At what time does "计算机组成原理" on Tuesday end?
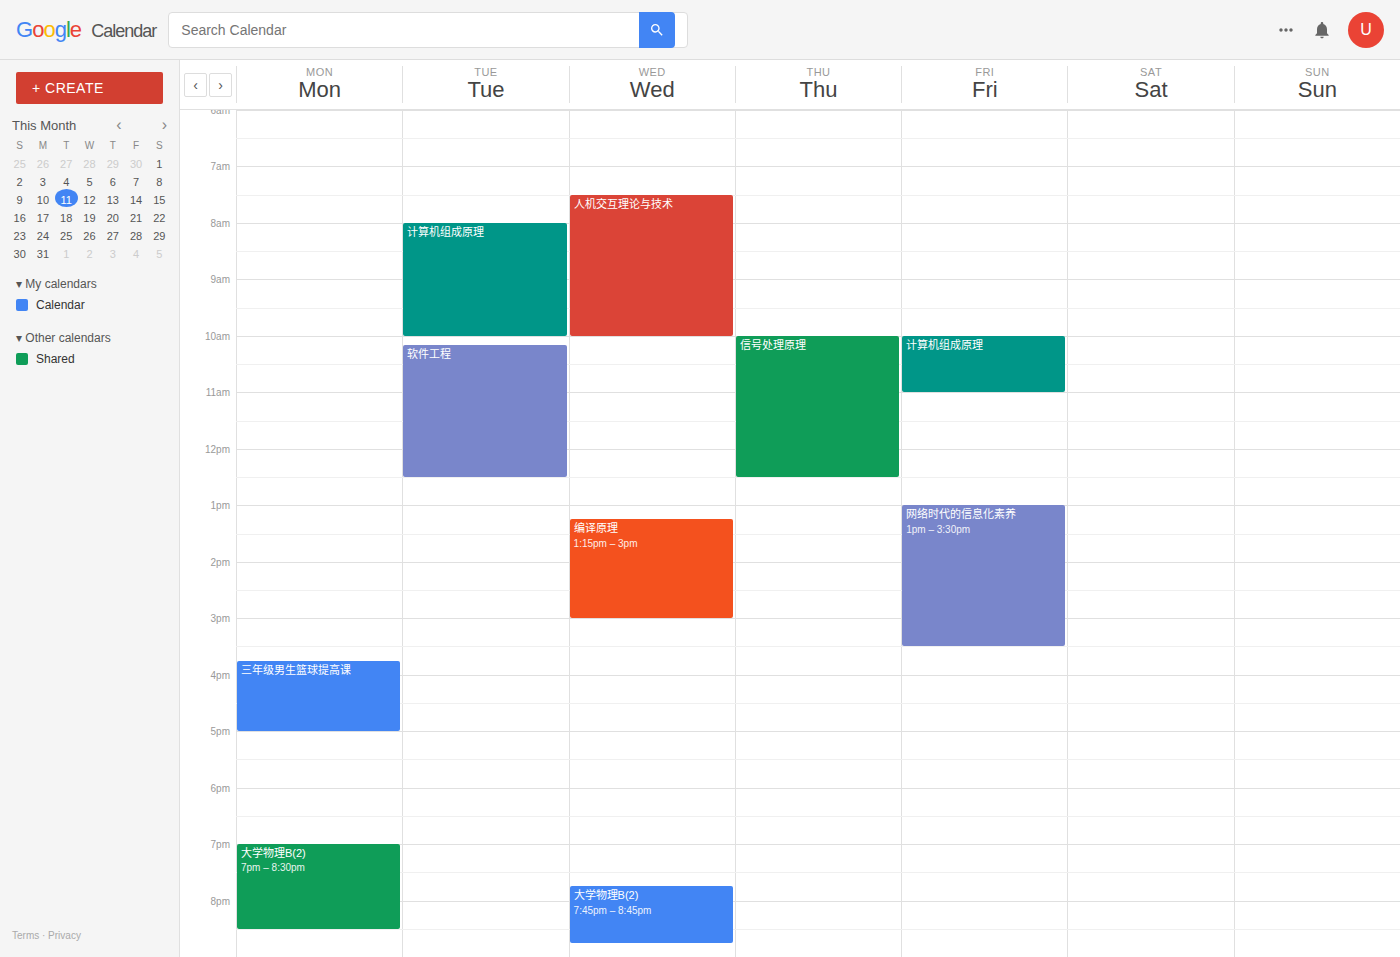
10:00 AM